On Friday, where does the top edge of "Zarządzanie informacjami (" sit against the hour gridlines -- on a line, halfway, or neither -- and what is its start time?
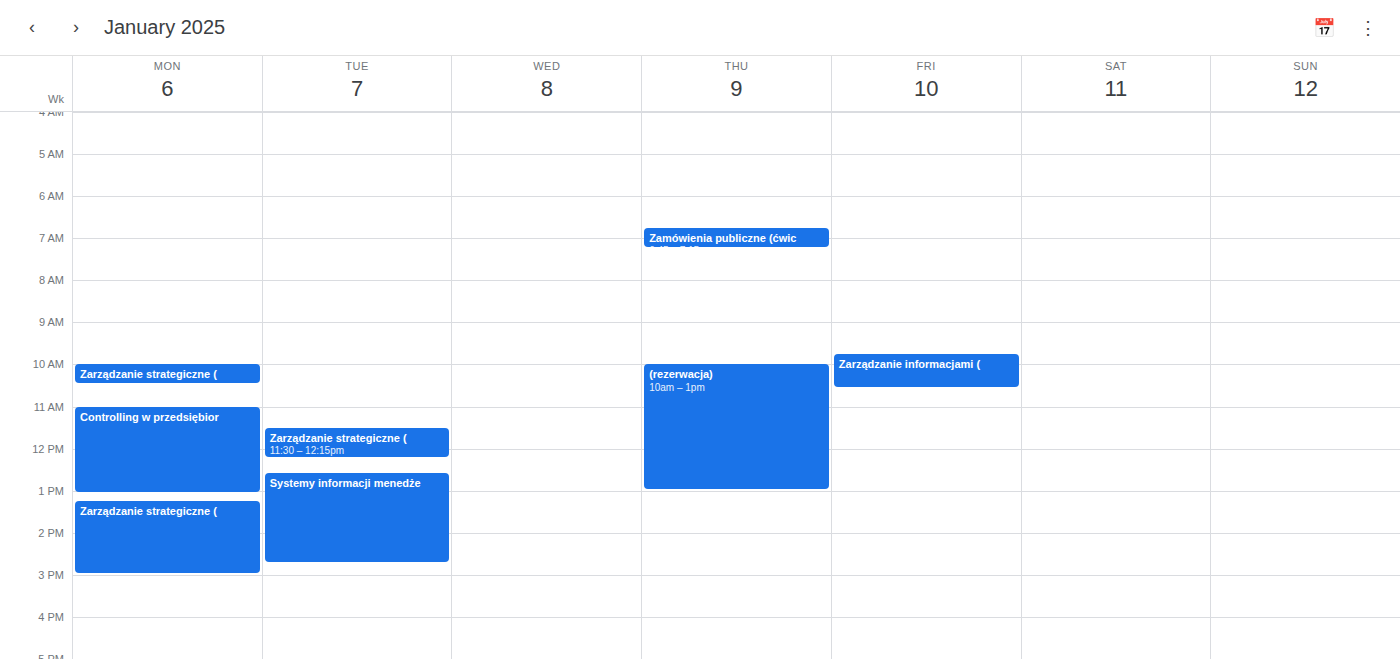
9:45 AM -- neither: three quarters of the way from the 9 AM line to the 10 AM line.